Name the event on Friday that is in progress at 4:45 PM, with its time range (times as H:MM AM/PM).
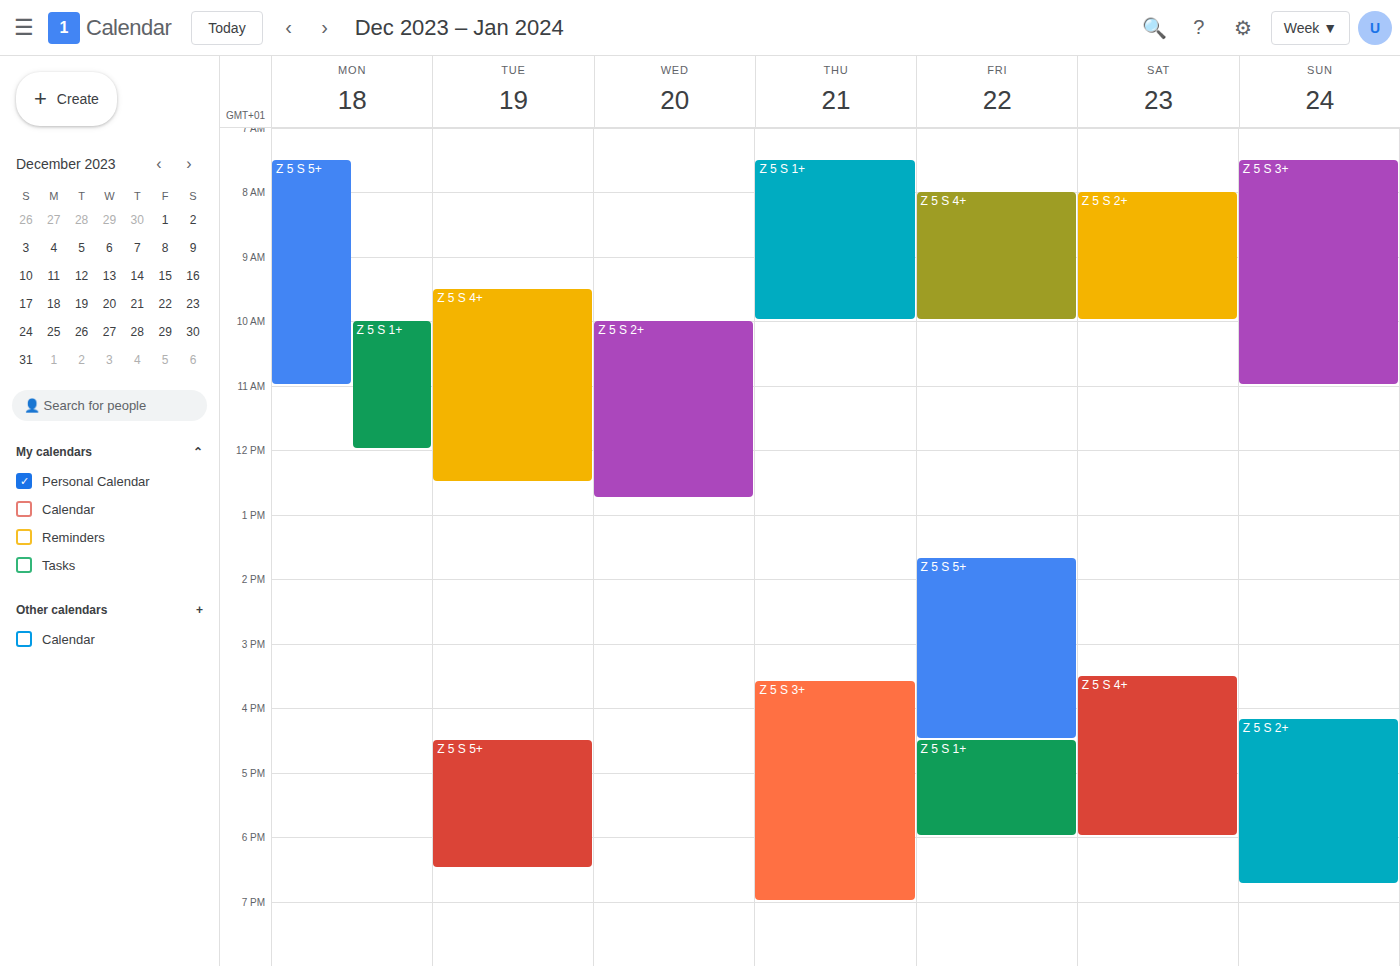
"Z 5 S 1+", 4:30 PM to 6:00 PM